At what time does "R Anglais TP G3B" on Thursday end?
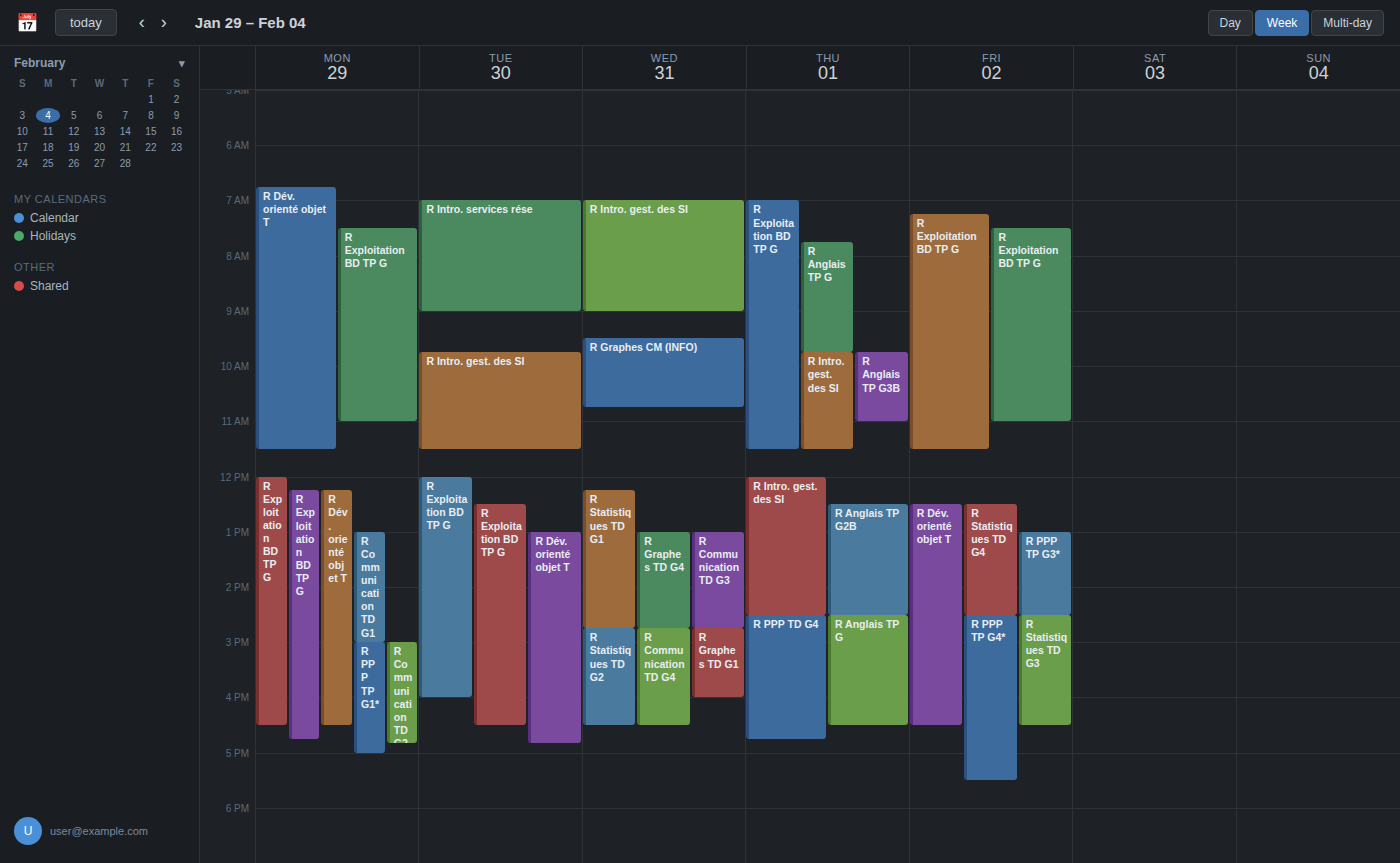
11:00 AM